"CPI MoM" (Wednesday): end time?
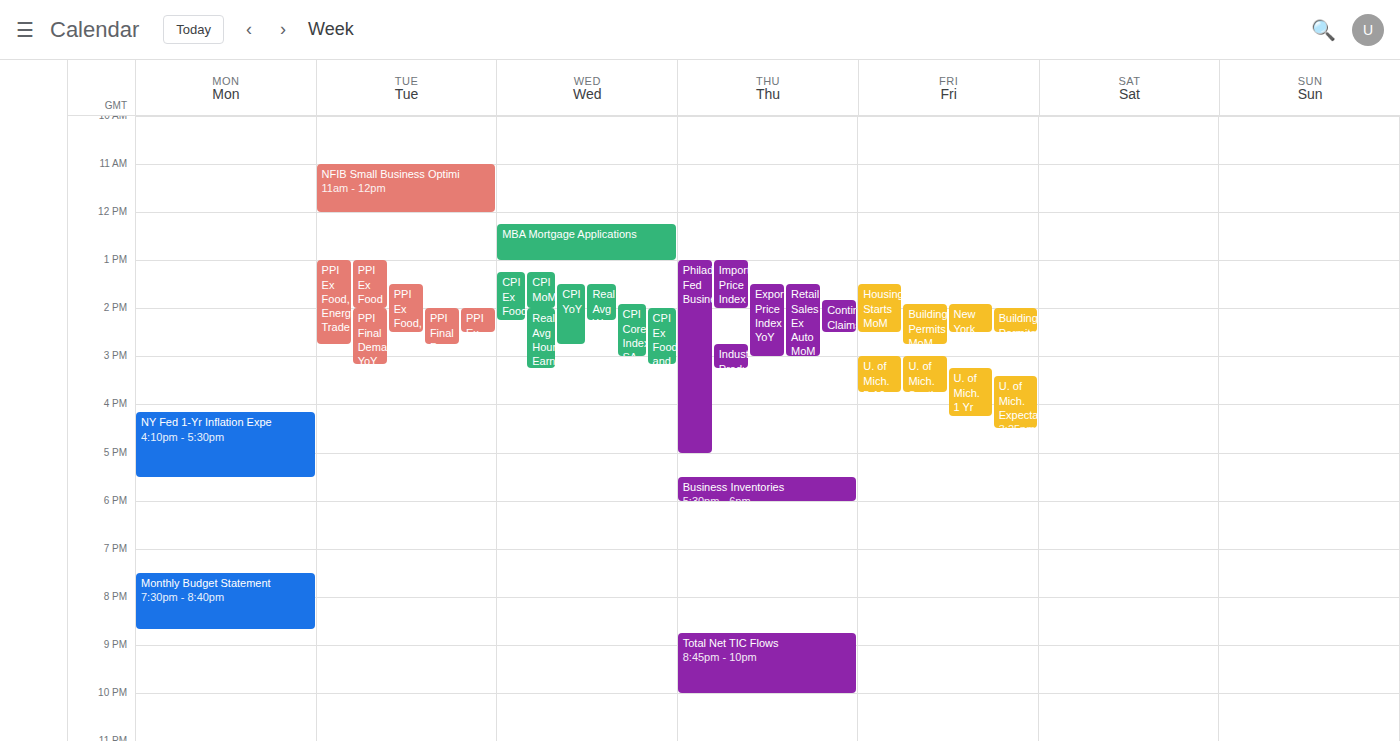
2:00 PM